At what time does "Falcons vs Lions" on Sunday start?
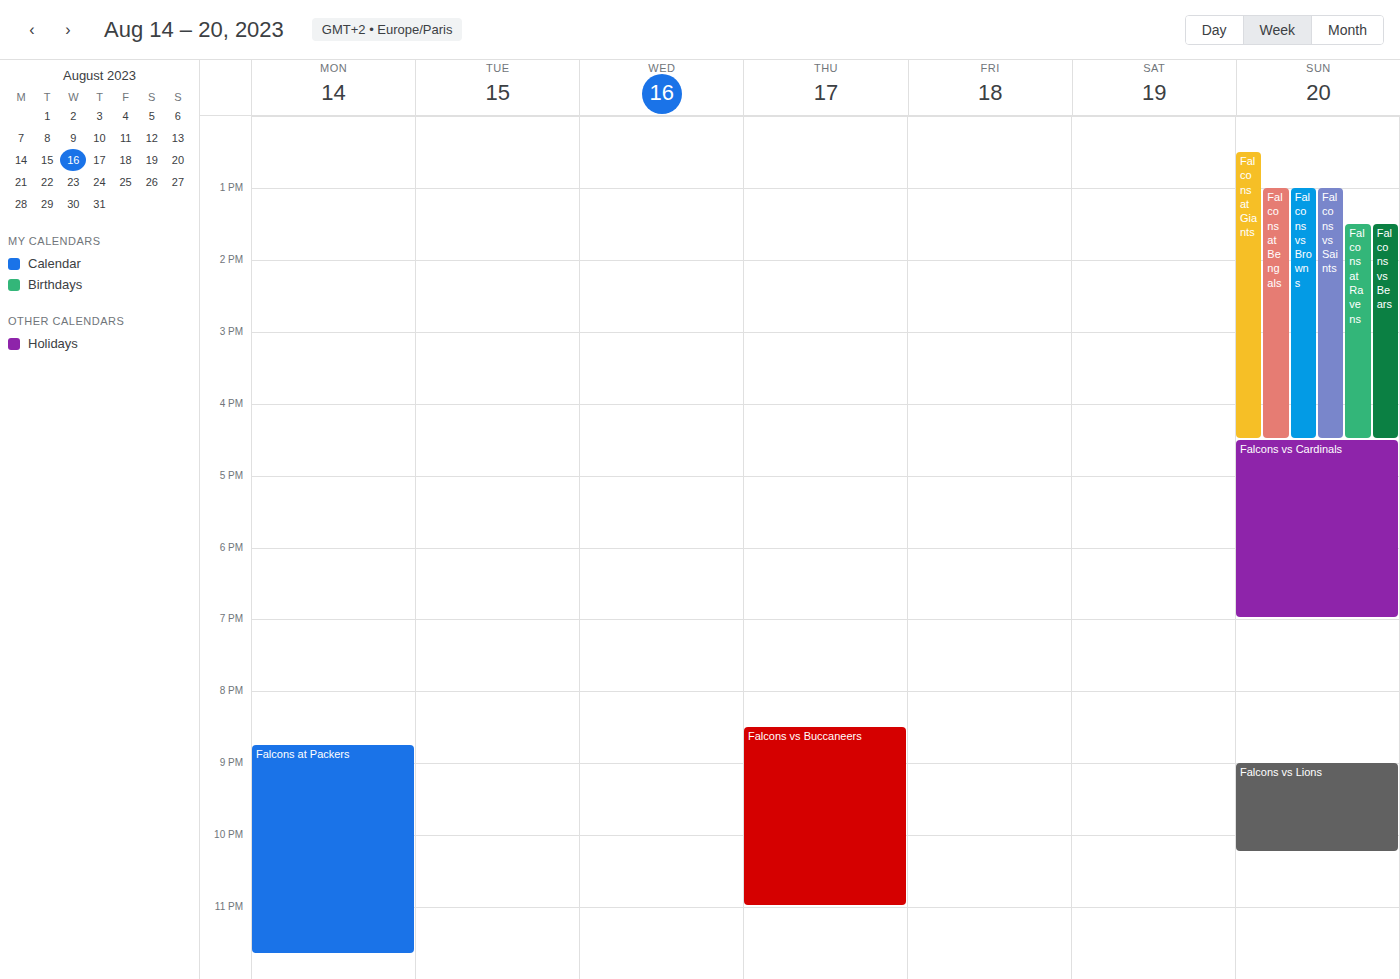
9:00 PM